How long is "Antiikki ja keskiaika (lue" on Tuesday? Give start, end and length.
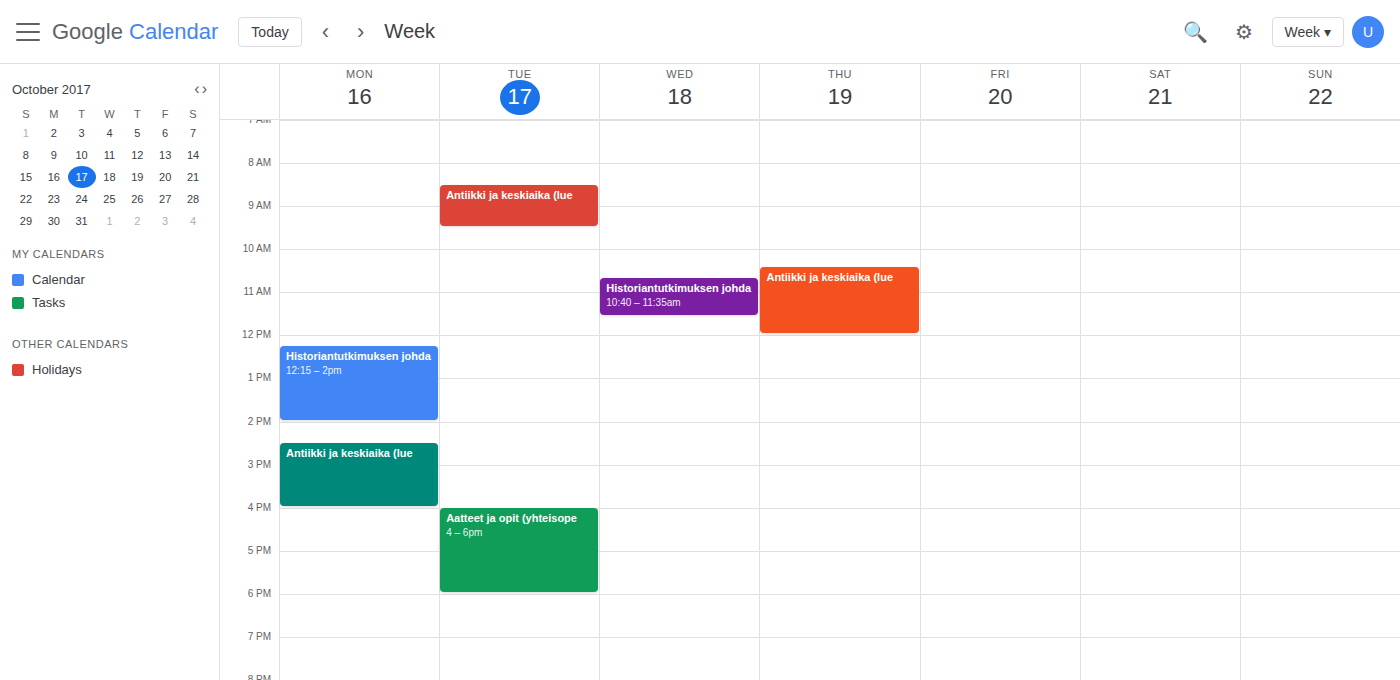
8:30 AM to 9:30 AM, 1 hour